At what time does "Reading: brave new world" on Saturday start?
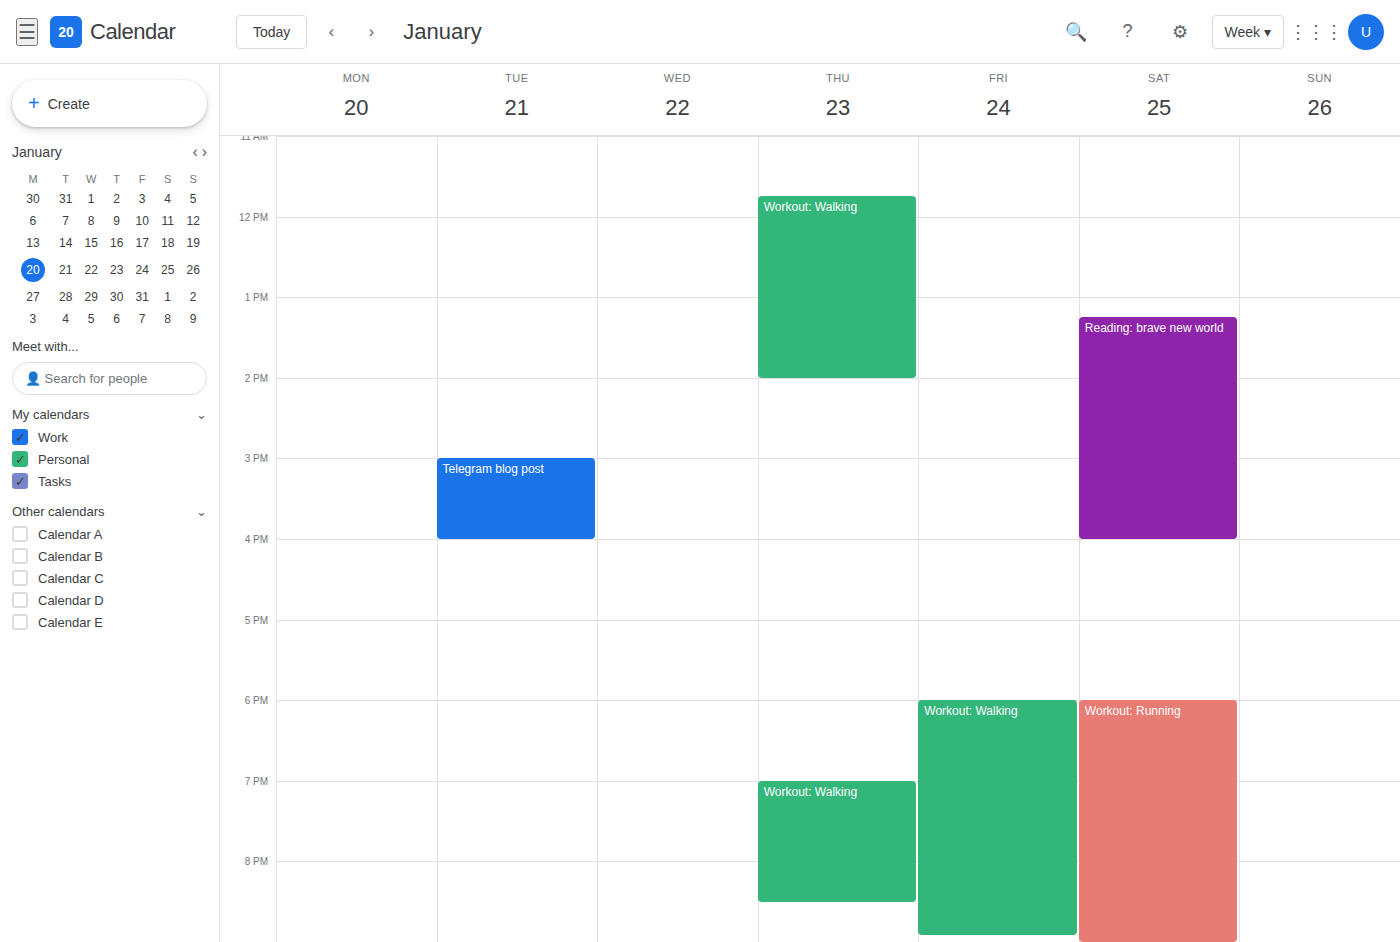
1:15 PM